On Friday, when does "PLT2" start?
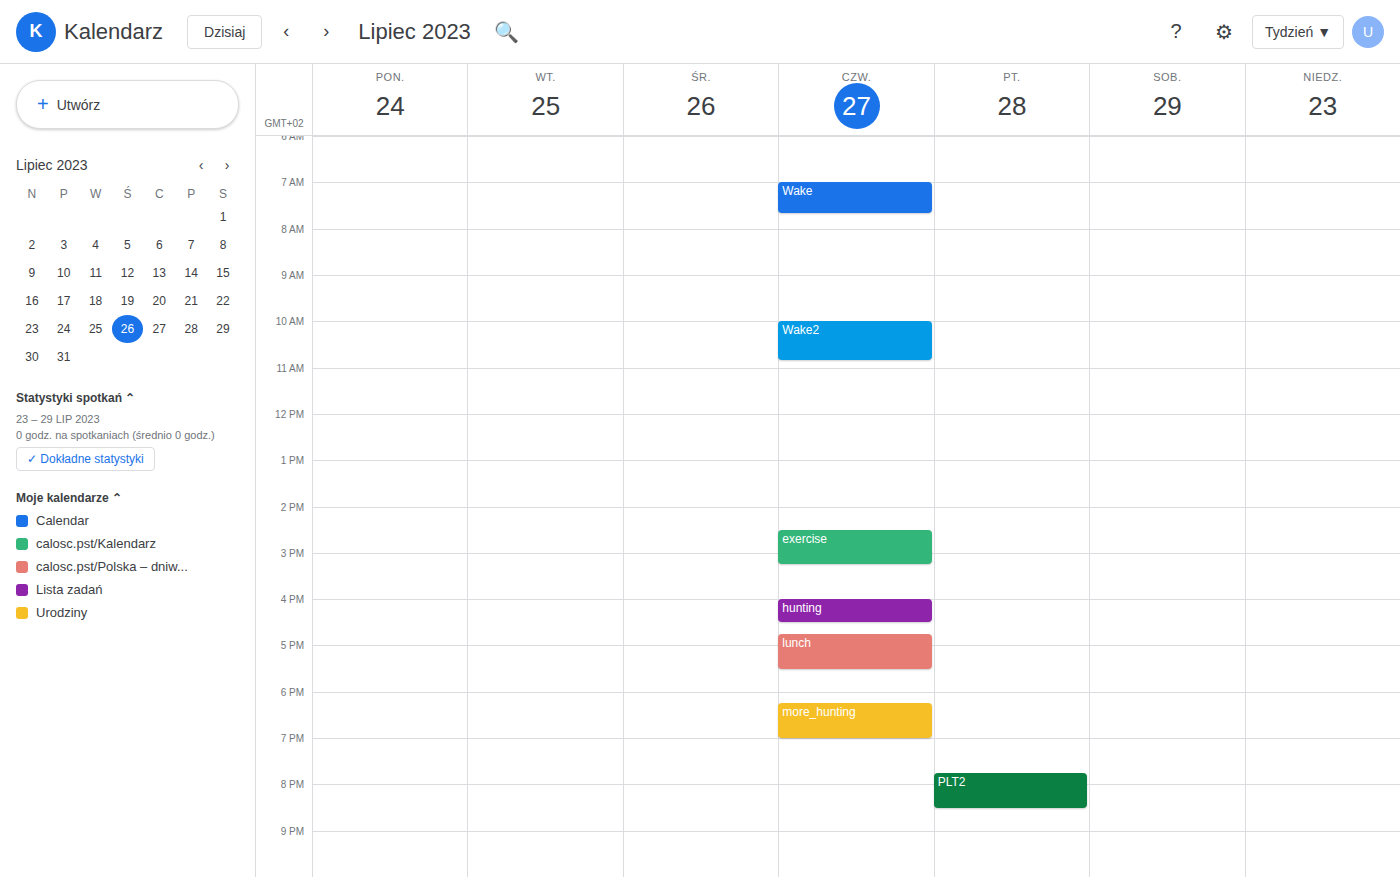
19:45